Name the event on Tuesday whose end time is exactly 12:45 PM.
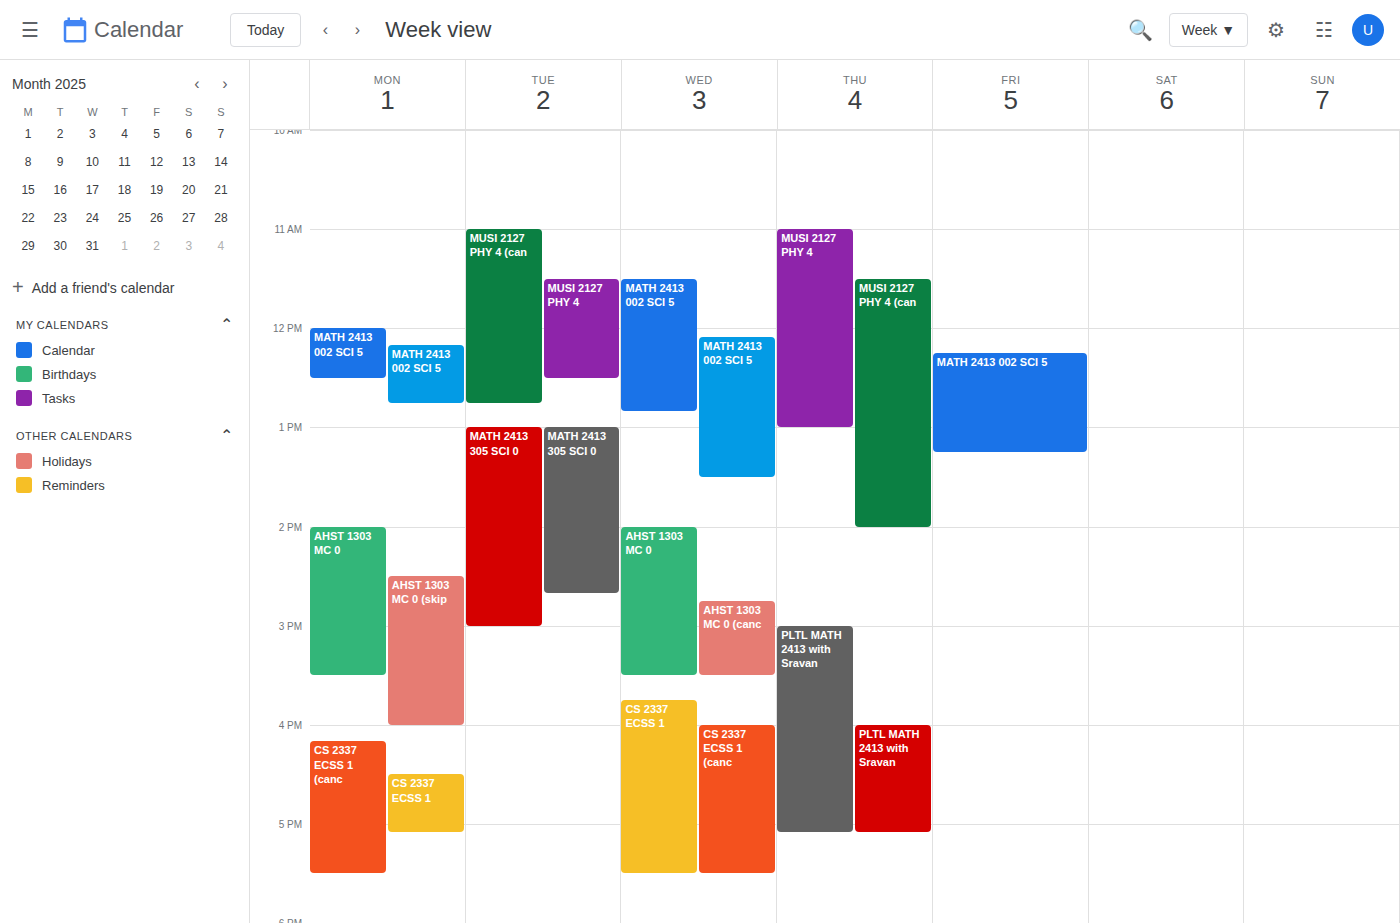
"MUSI 2127 PHY 4 (can"